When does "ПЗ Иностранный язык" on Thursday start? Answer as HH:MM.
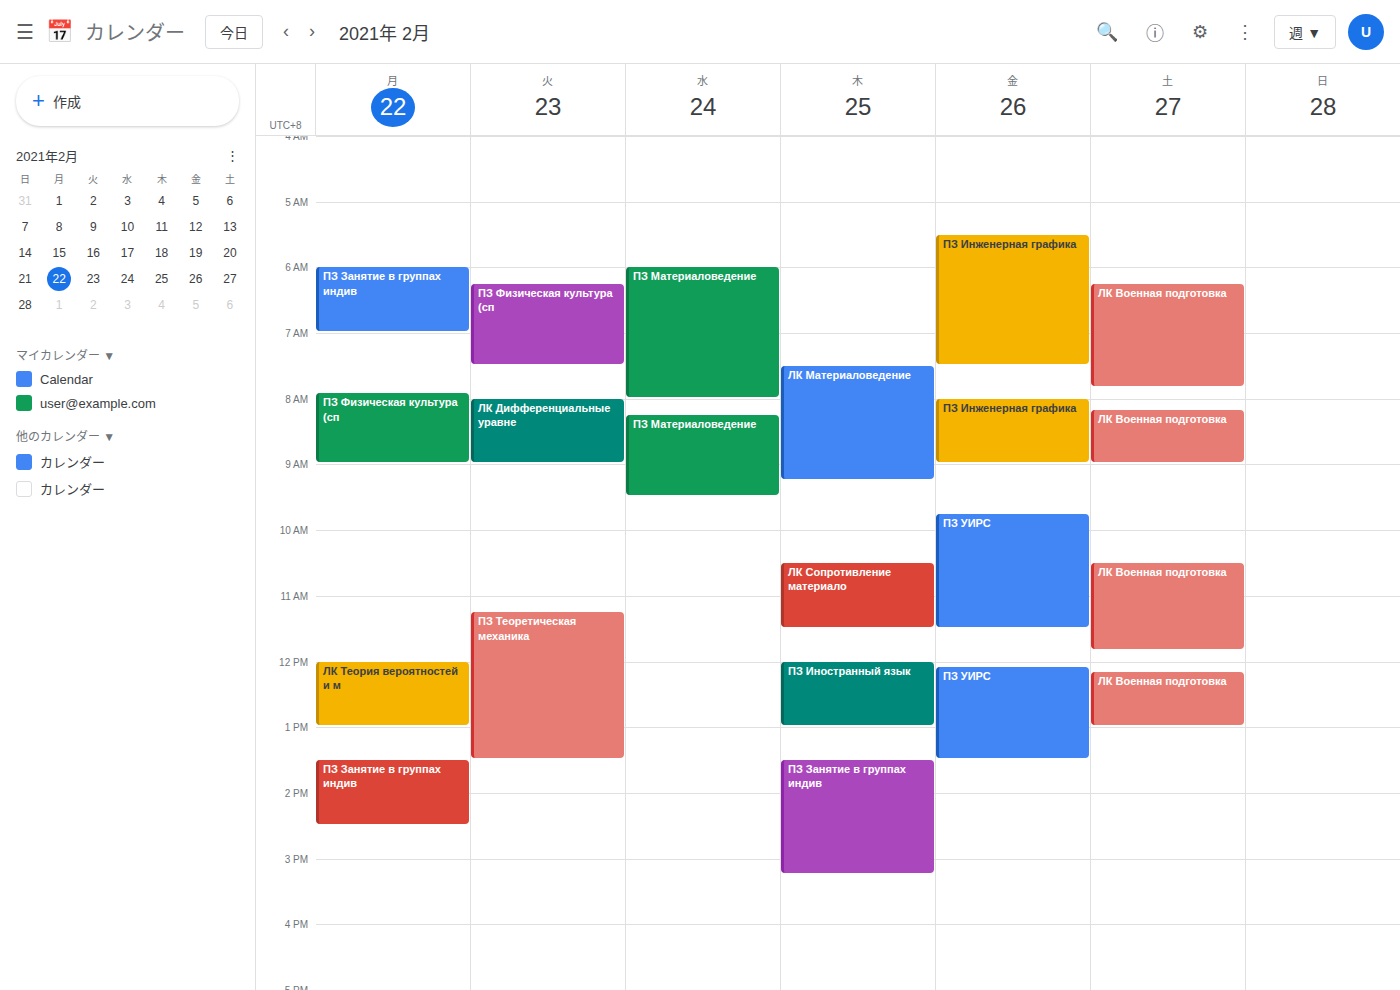
12:00